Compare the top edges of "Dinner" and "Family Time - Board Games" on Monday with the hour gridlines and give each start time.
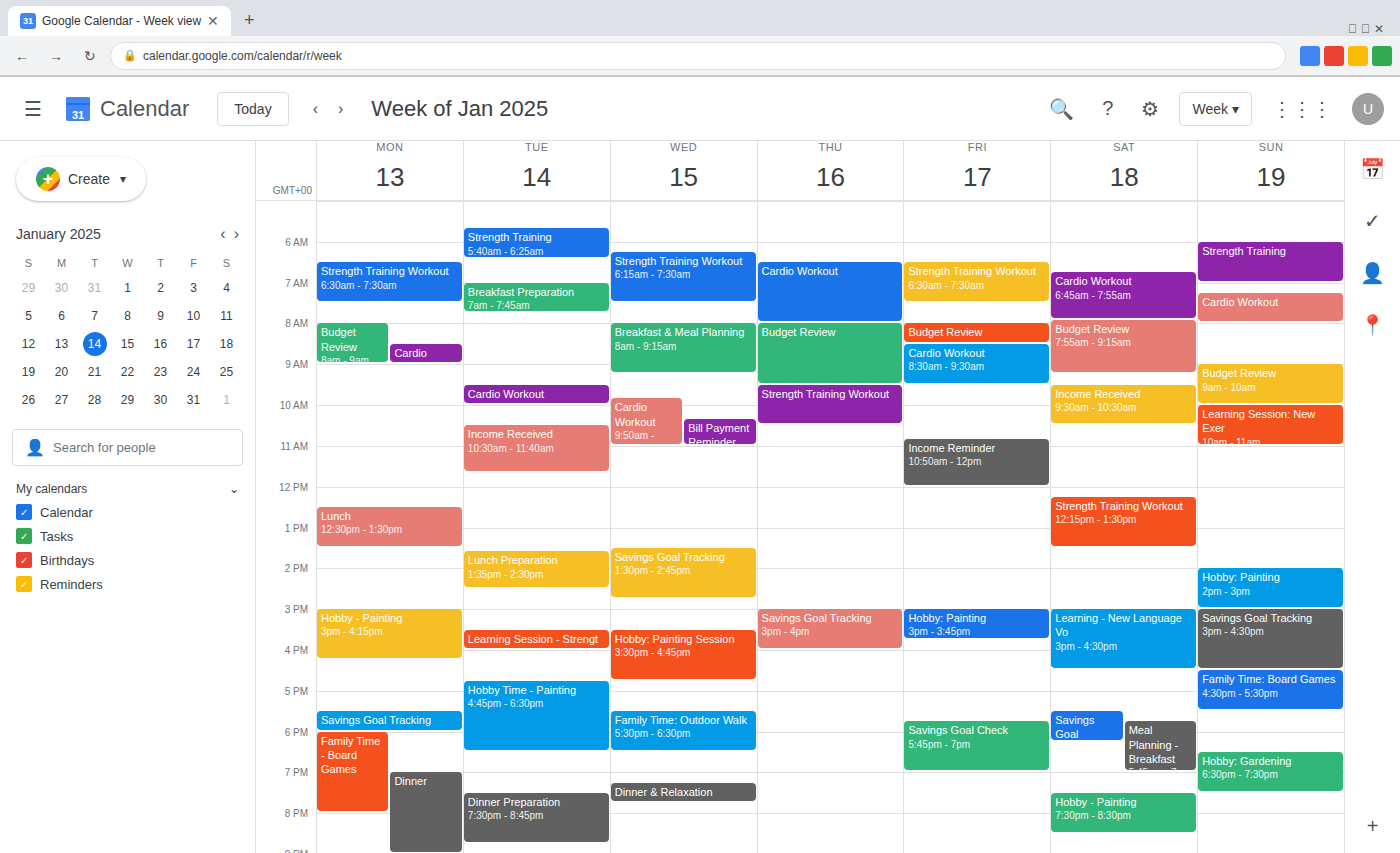
"Dinner": 7:00 PM, exactly on the 7 PM line. "Family Time - Board Games": 6:00 PM, exactly on the 6 PM line.